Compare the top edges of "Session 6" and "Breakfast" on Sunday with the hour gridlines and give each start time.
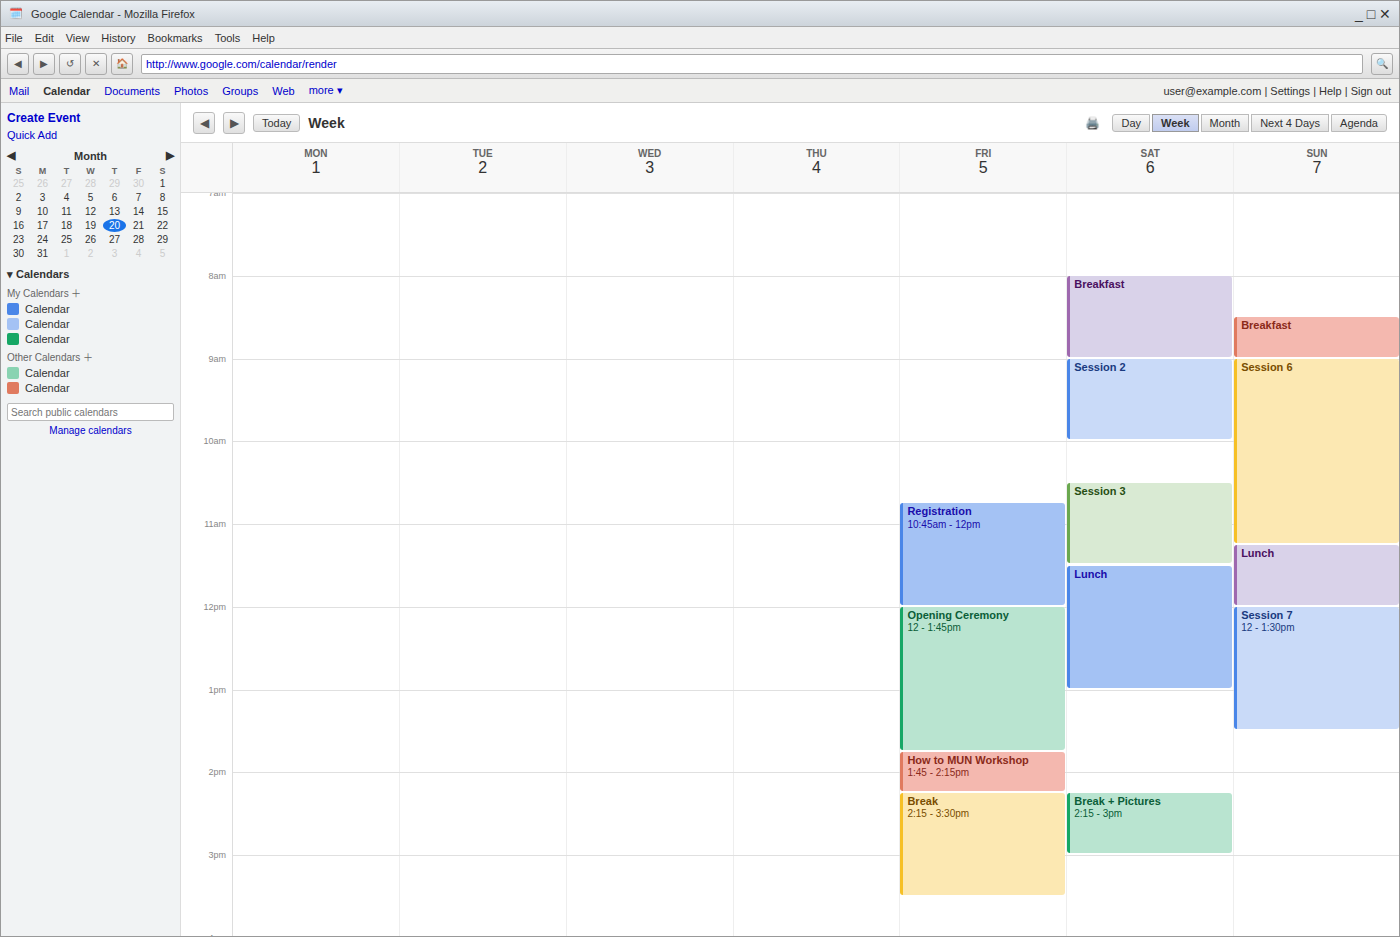
"Session 6": 9:00 AM, exactly on the 9 AM line. "Breakfast": 8:30 AM, halfway between the 8 AM and 9 AM lines.